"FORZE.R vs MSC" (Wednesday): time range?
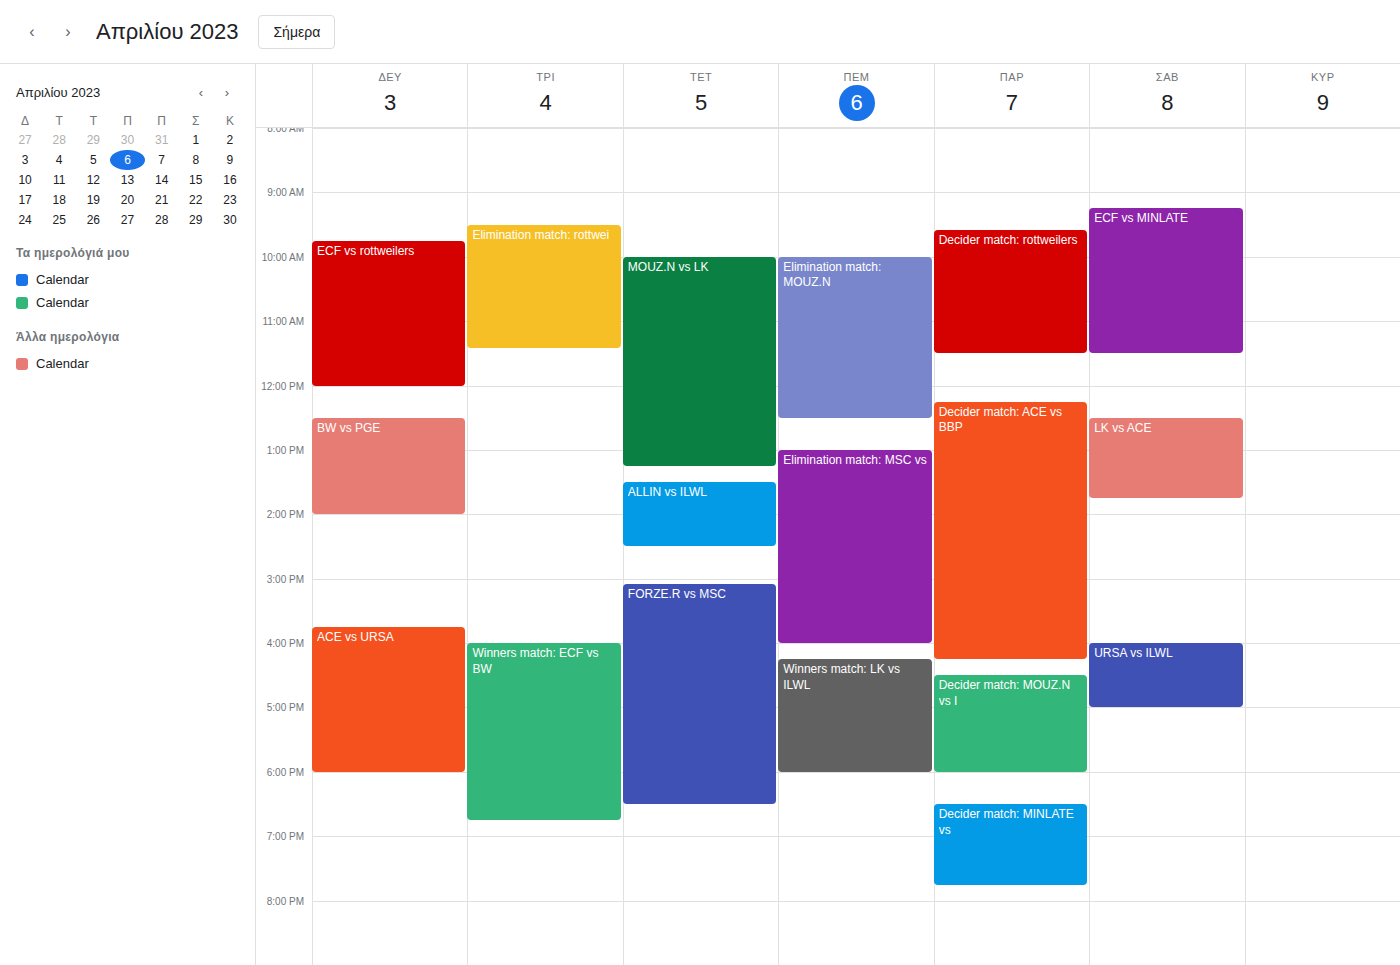
15:05 to 18:30